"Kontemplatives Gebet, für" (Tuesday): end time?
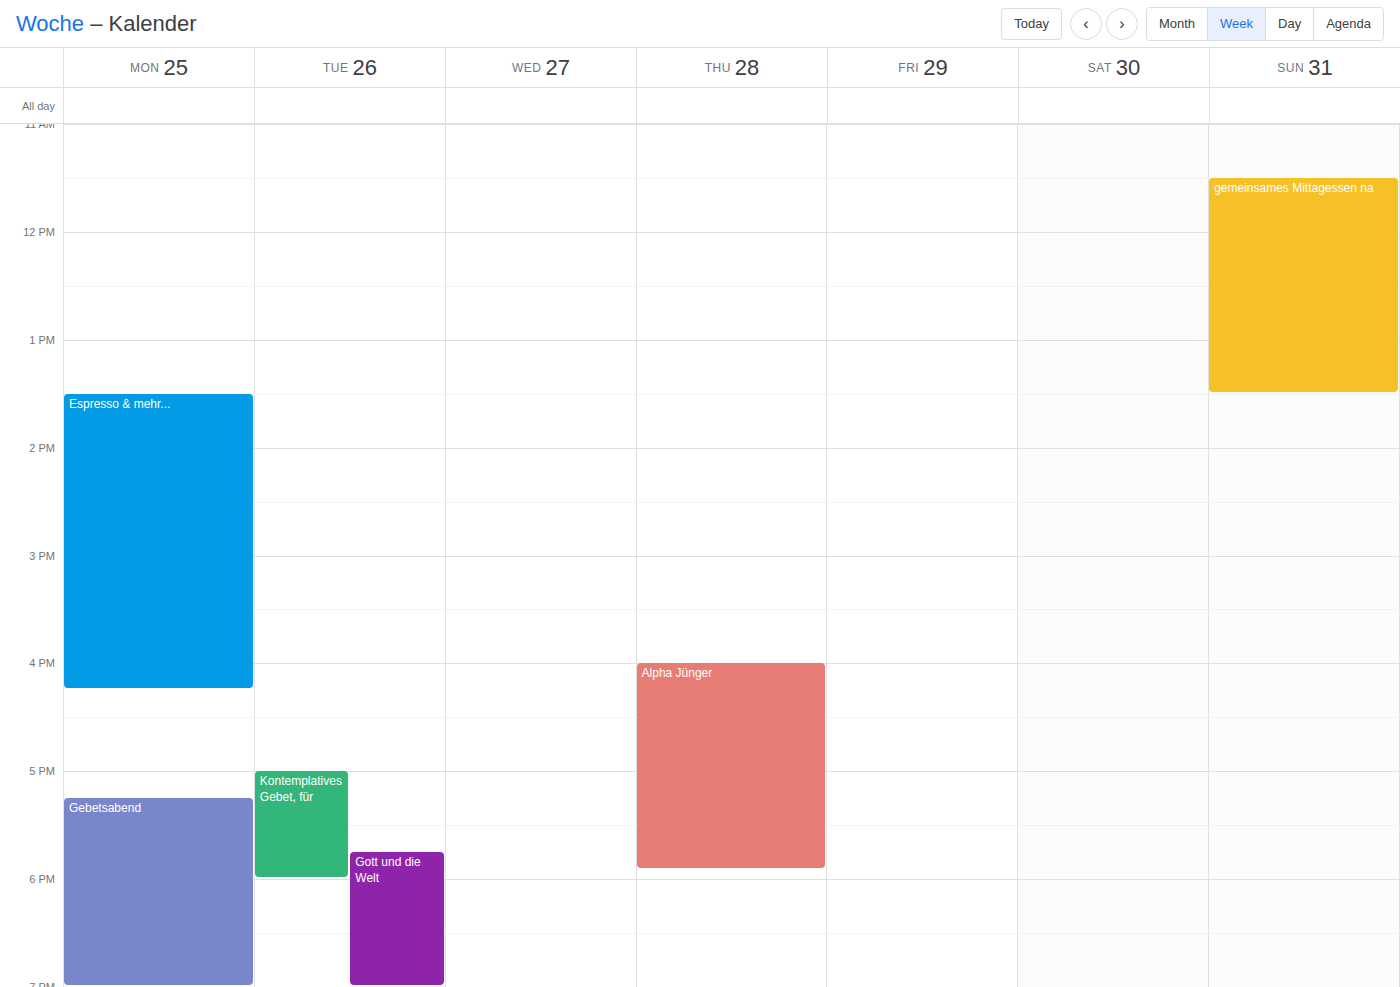
6:00 PM